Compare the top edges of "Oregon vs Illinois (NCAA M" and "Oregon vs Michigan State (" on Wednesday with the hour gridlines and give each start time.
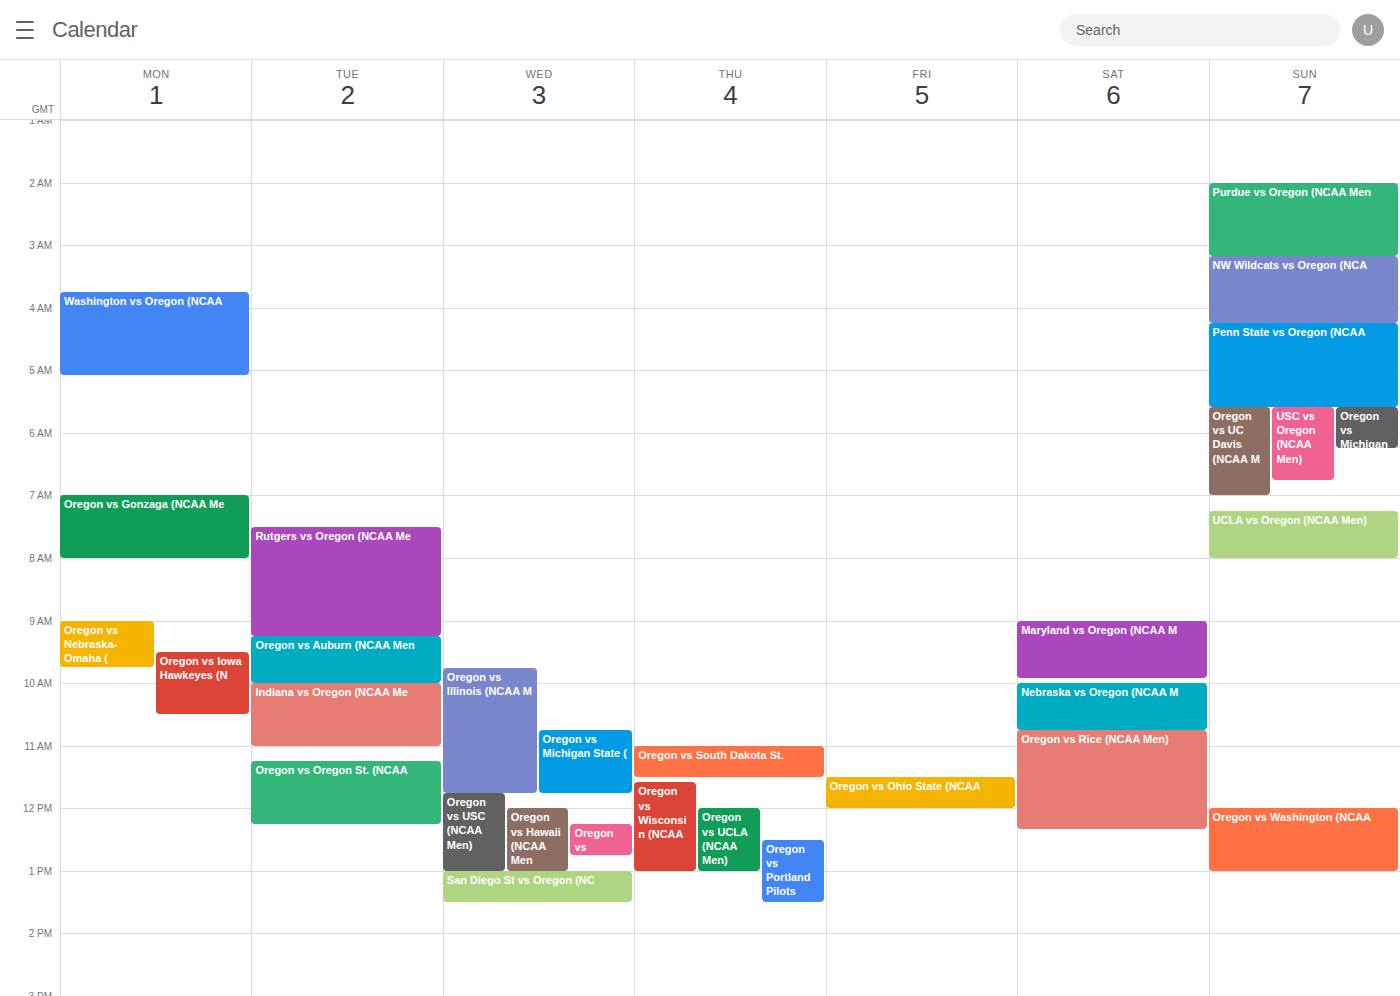
"Oregon vs Illinois (NCAA M": 9:45 AM, neither: three quarters of the way from the 9 AM line to the 10 AM line. "Oregon vs Michigan State (": 10:45 AM, neither: three quarters of the way from the 10 AM line to the 11 AM line.